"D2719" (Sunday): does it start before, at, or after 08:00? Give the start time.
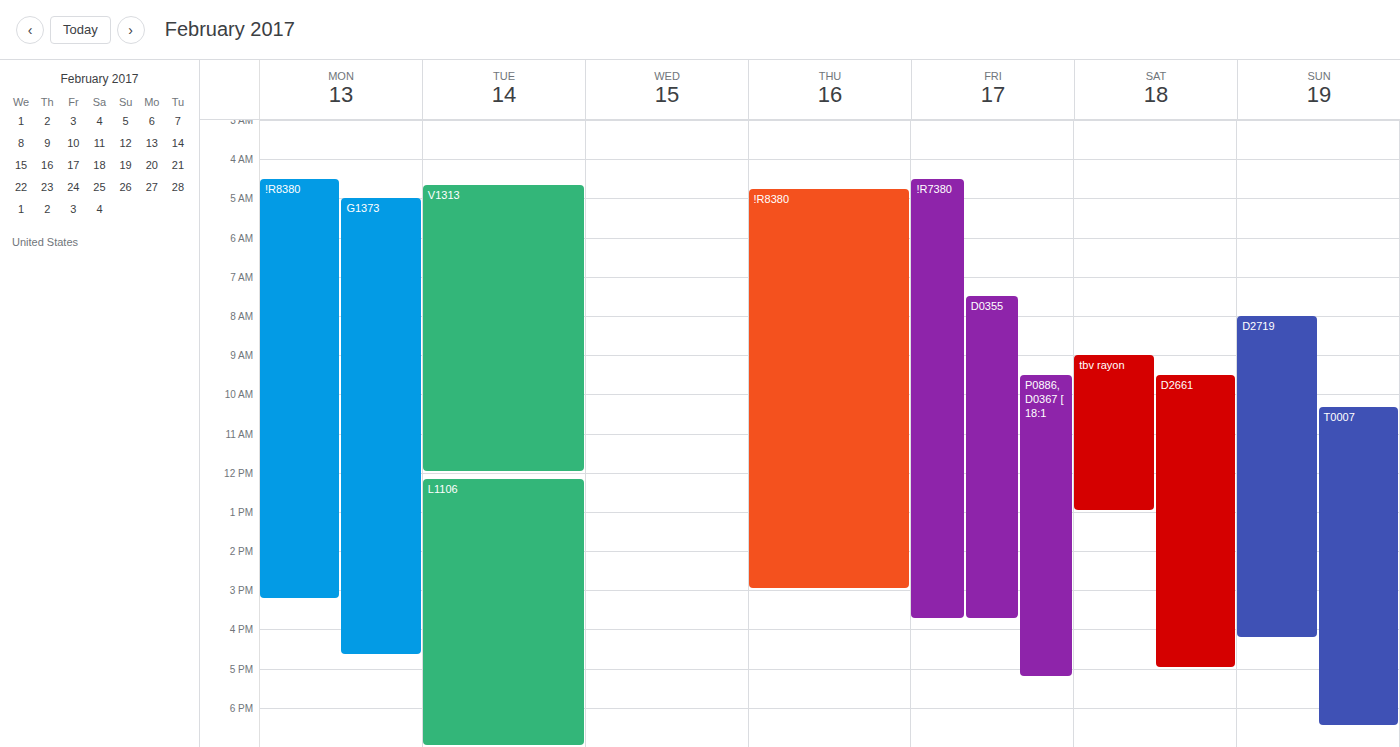
08:00 -- exactly at 08:00, on the 08:00 line.